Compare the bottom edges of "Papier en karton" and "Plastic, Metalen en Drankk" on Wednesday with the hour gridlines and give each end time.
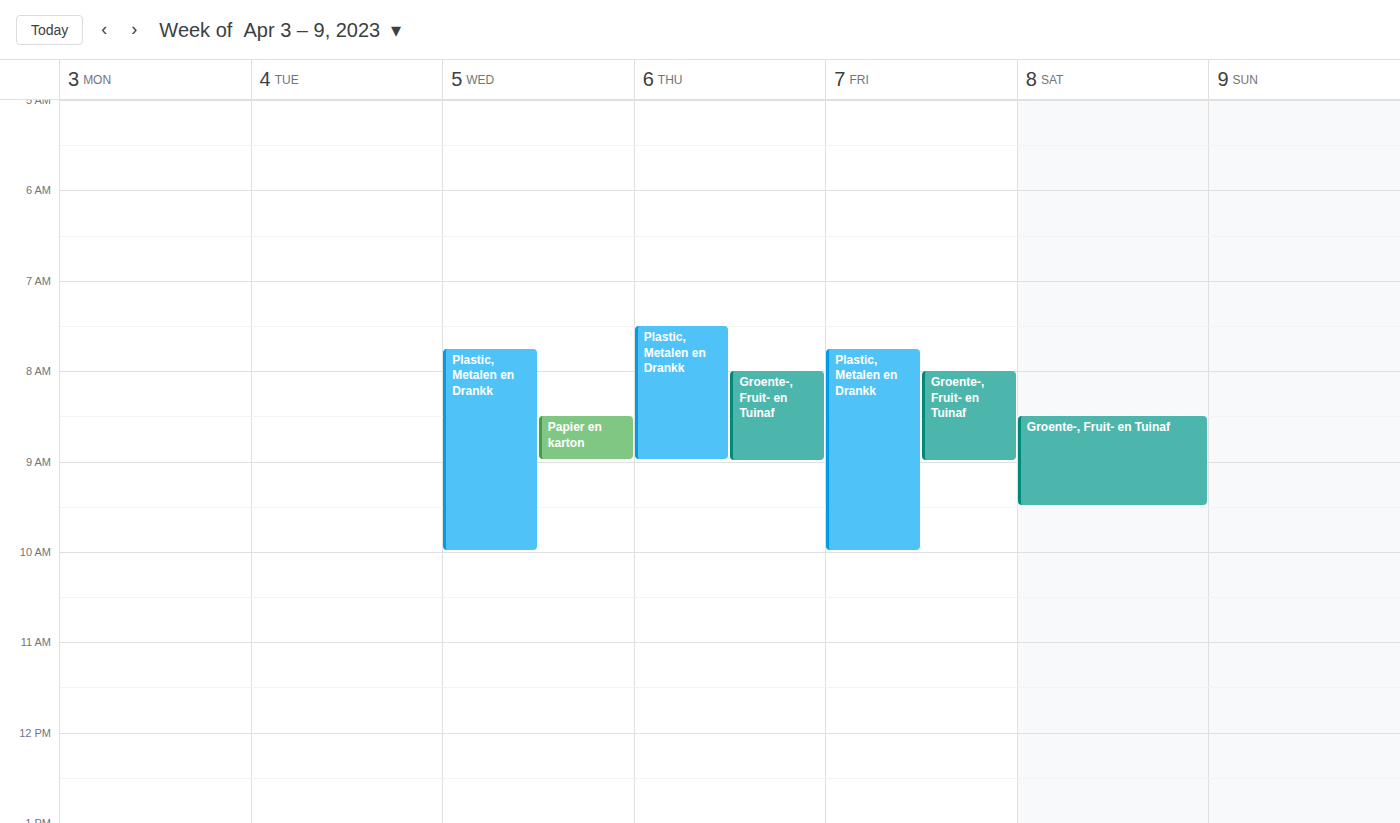
"Papier en karton": 9:00 AM, exactly on the 9 AM line. "Plastic, Metalen en Drankk": 10:00 AM, exactly on the 10 AM line.